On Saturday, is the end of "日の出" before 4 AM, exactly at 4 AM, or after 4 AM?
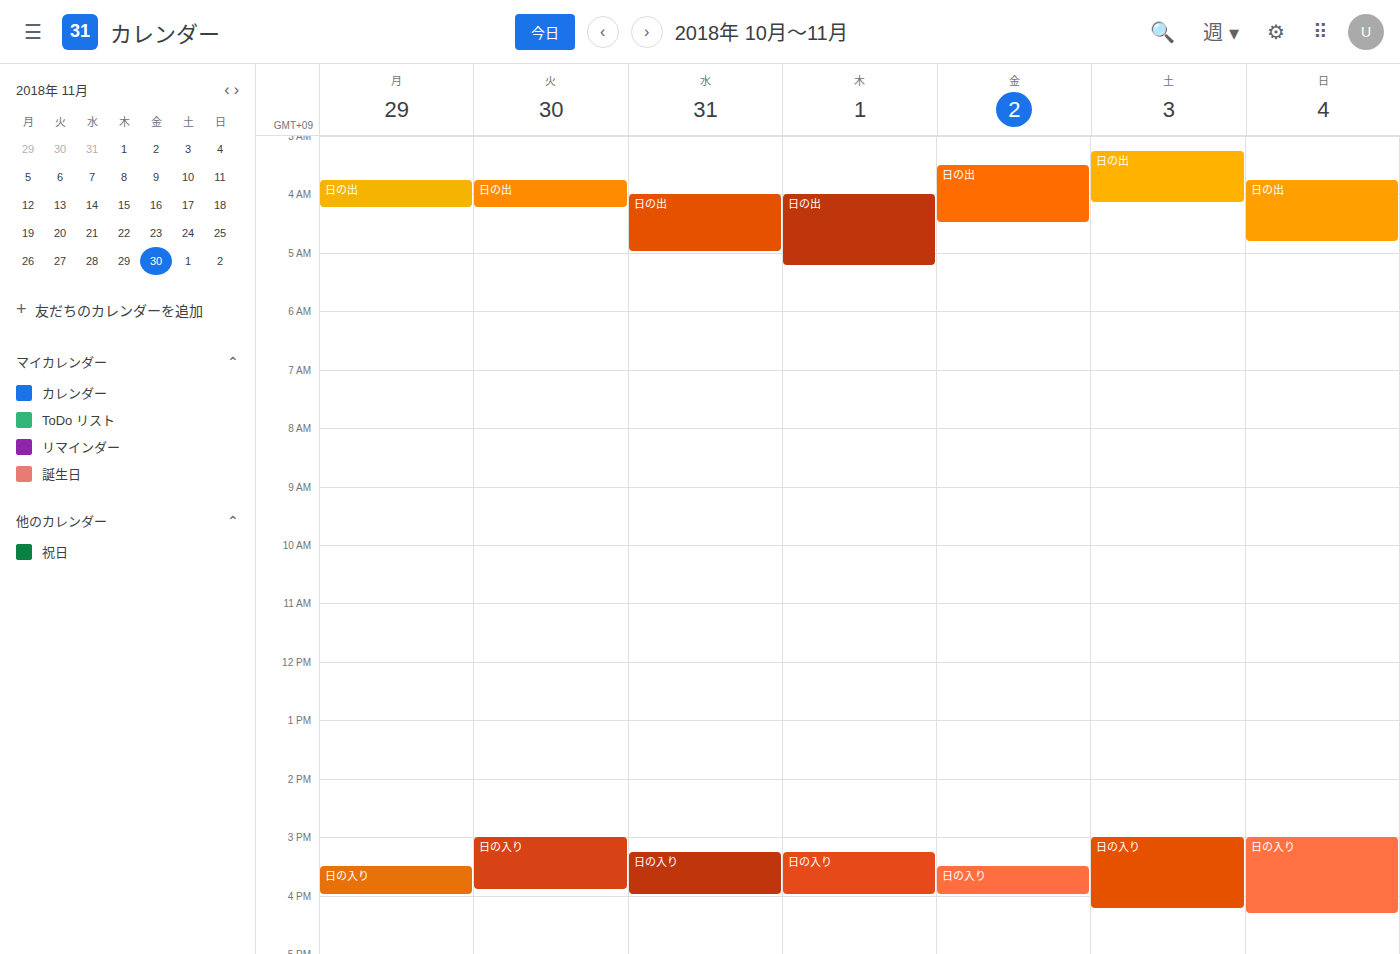
4:10 AM -- after 4 AM, 10 minutes below the 4 AM line.